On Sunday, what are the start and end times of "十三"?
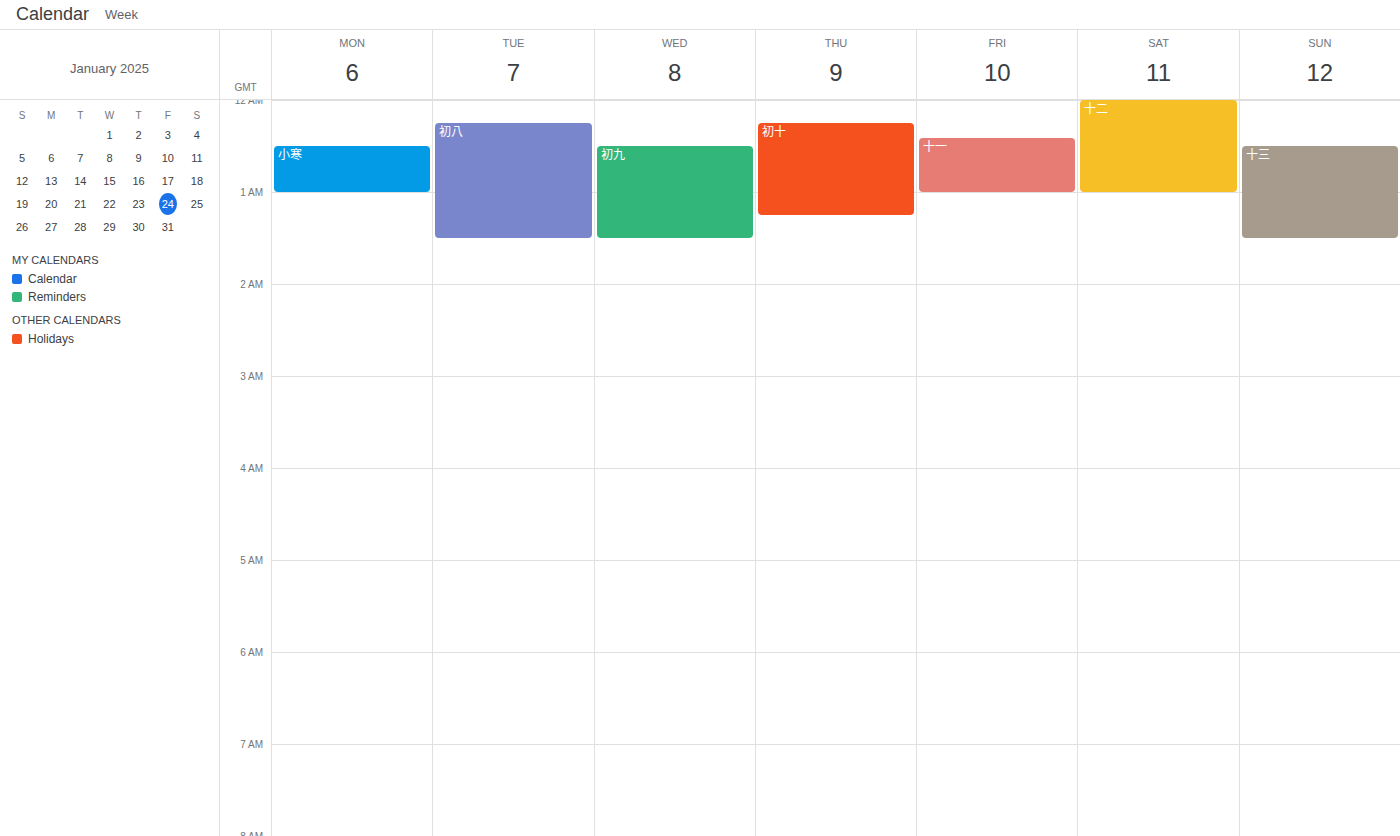
12:30 AM to 1:30 AM